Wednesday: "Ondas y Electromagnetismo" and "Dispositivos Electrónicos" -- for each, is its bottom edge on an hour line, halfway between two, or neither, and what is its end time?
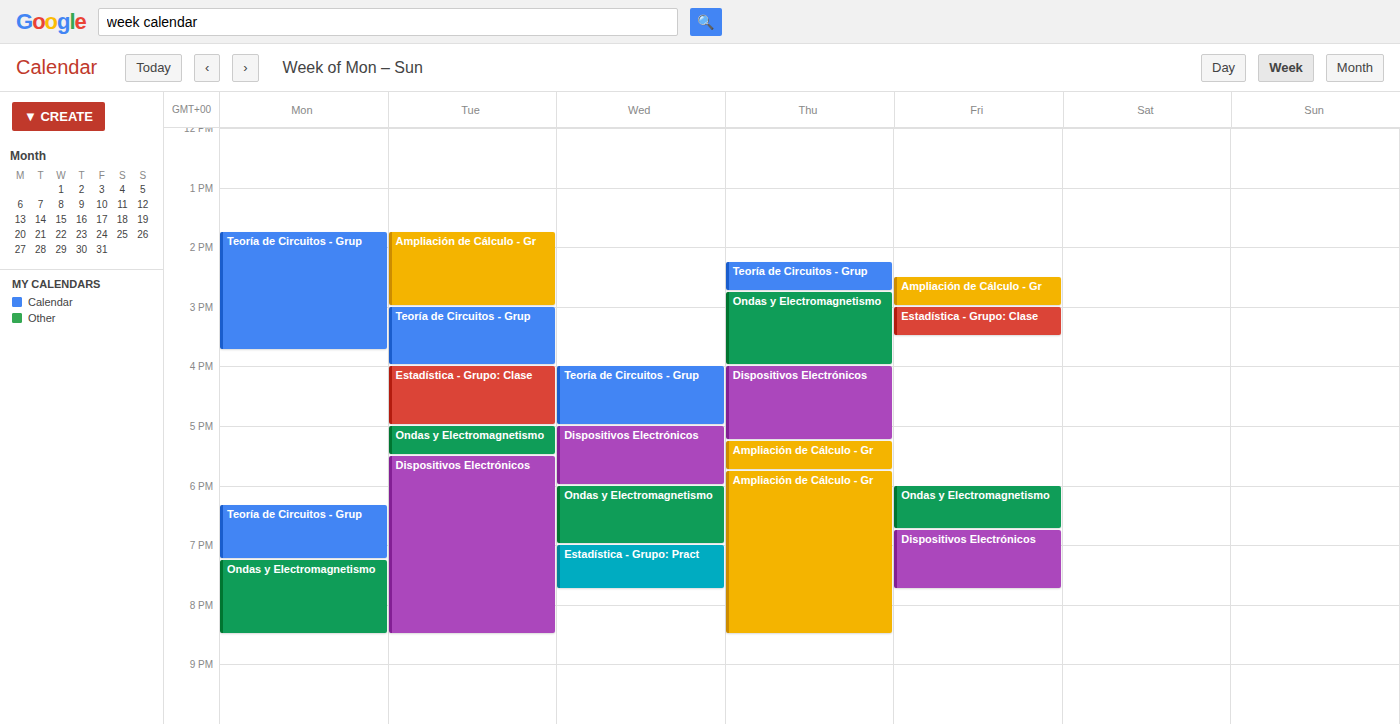
"Ondas y Electromagnetismo": 7:00 PM, exactly on the 7 PM line. "Dispositivos Electrónicos": 6:00 PM, exactly on the 6 PM line.